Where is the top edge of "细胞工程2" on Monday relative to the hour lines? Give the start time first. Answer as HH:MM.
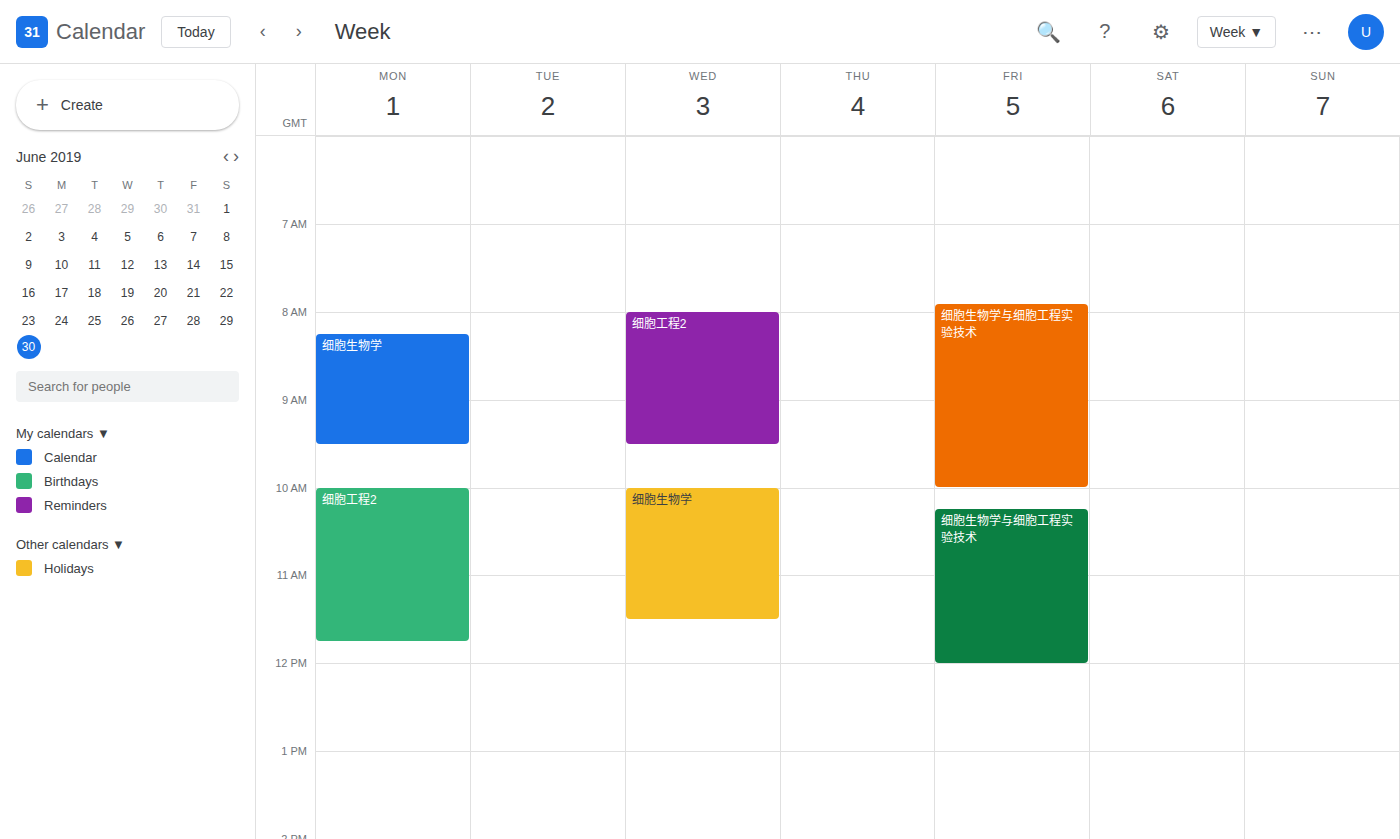
10:00 -- exactly on the 10:00 line.